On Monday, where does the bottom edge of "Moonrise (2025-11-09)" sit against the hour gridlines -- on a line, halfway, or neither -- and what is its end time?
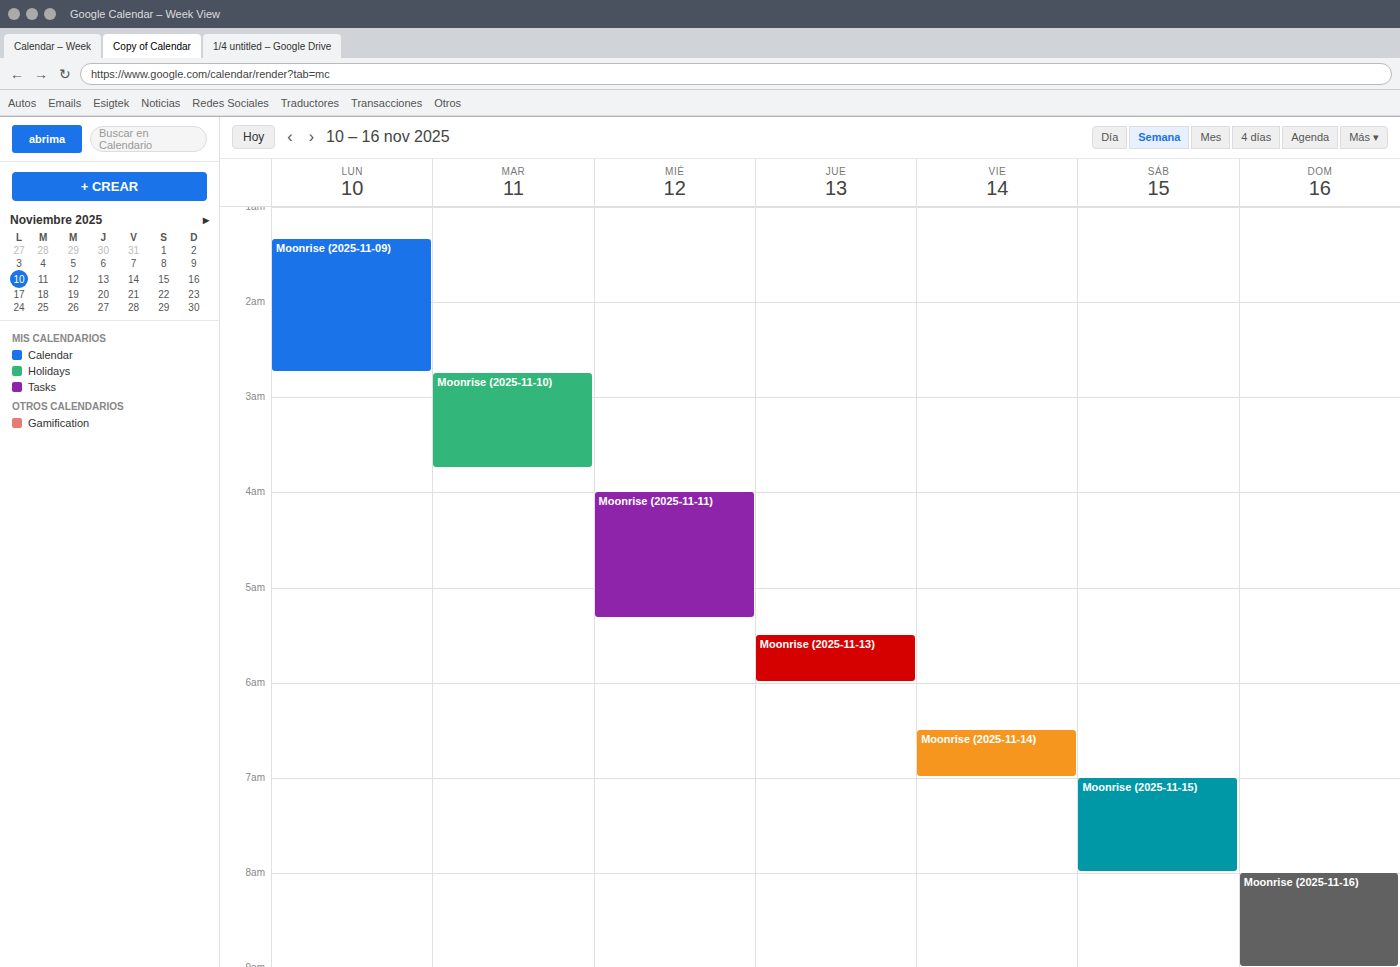
2:45 AM -- neither: three quarters of the way from the 2 AM line to the 3 AM line.